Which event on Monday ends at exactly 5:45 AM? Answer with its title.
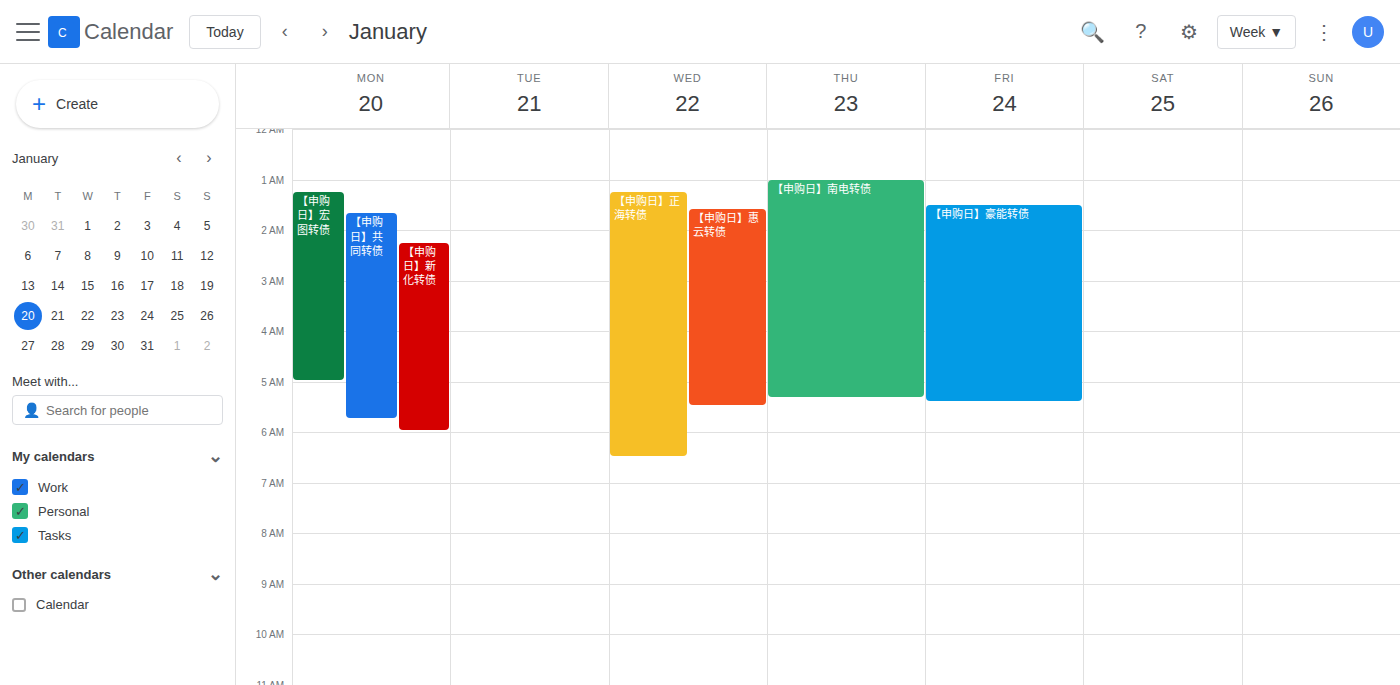
"【申购日】共同转债"